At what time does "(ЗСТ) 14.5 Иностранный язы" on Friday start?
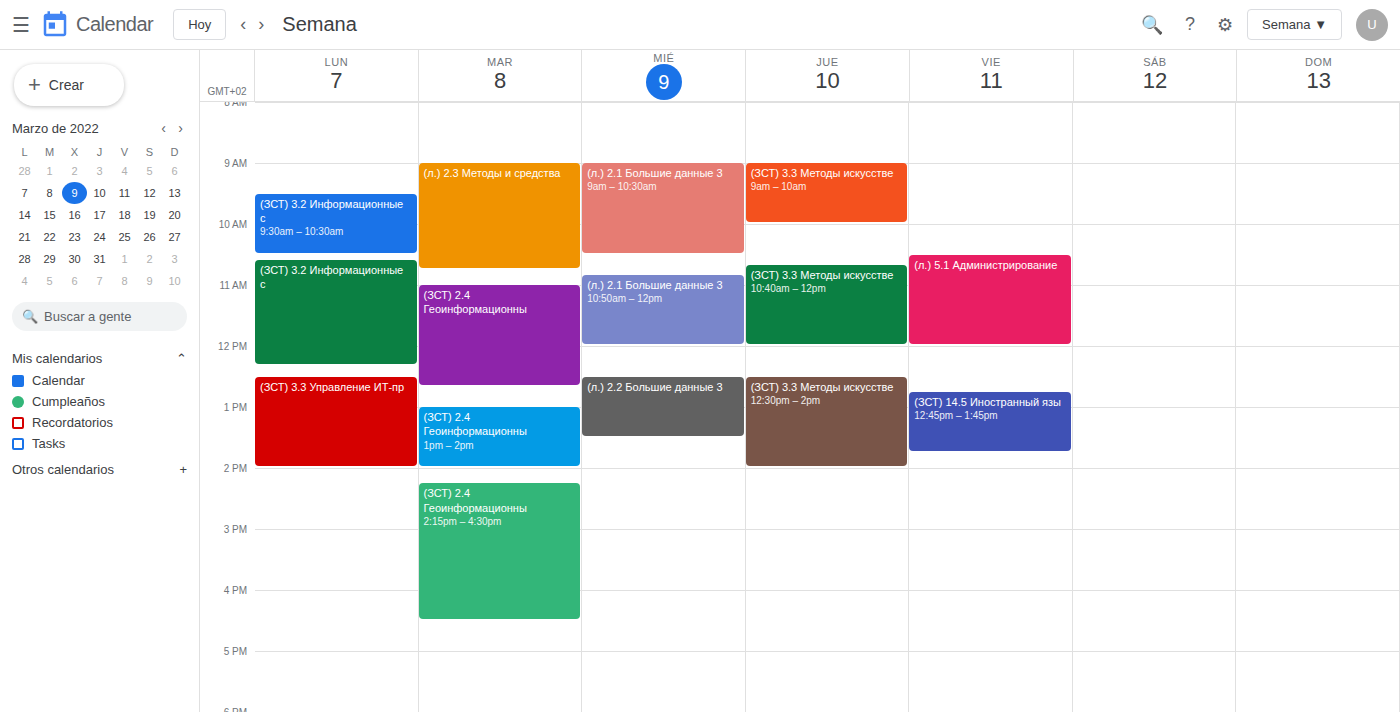
12:45 PM